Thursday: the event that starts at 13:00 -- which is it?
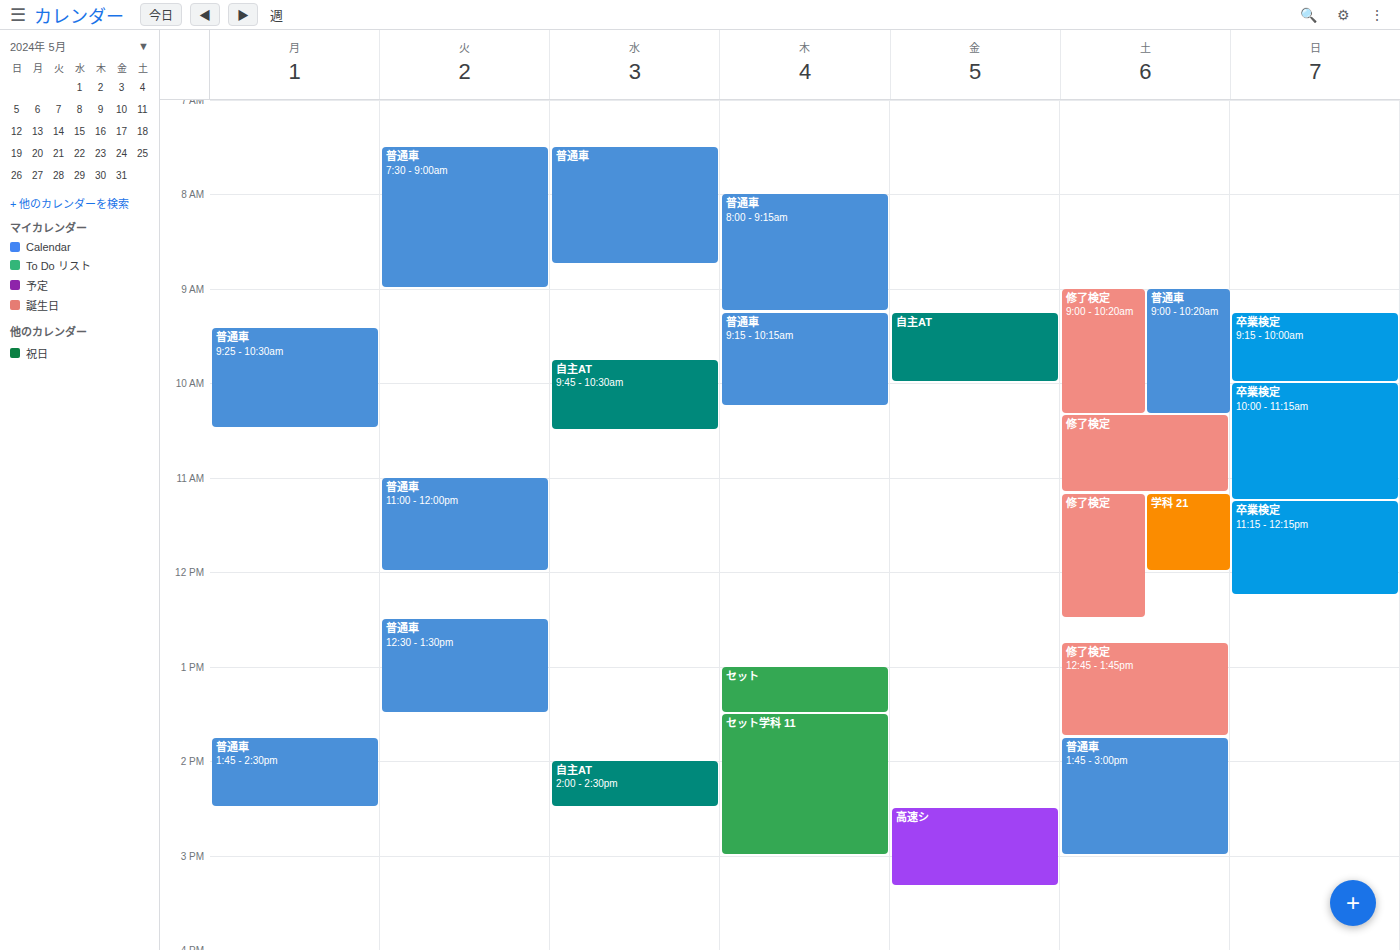
"セット"